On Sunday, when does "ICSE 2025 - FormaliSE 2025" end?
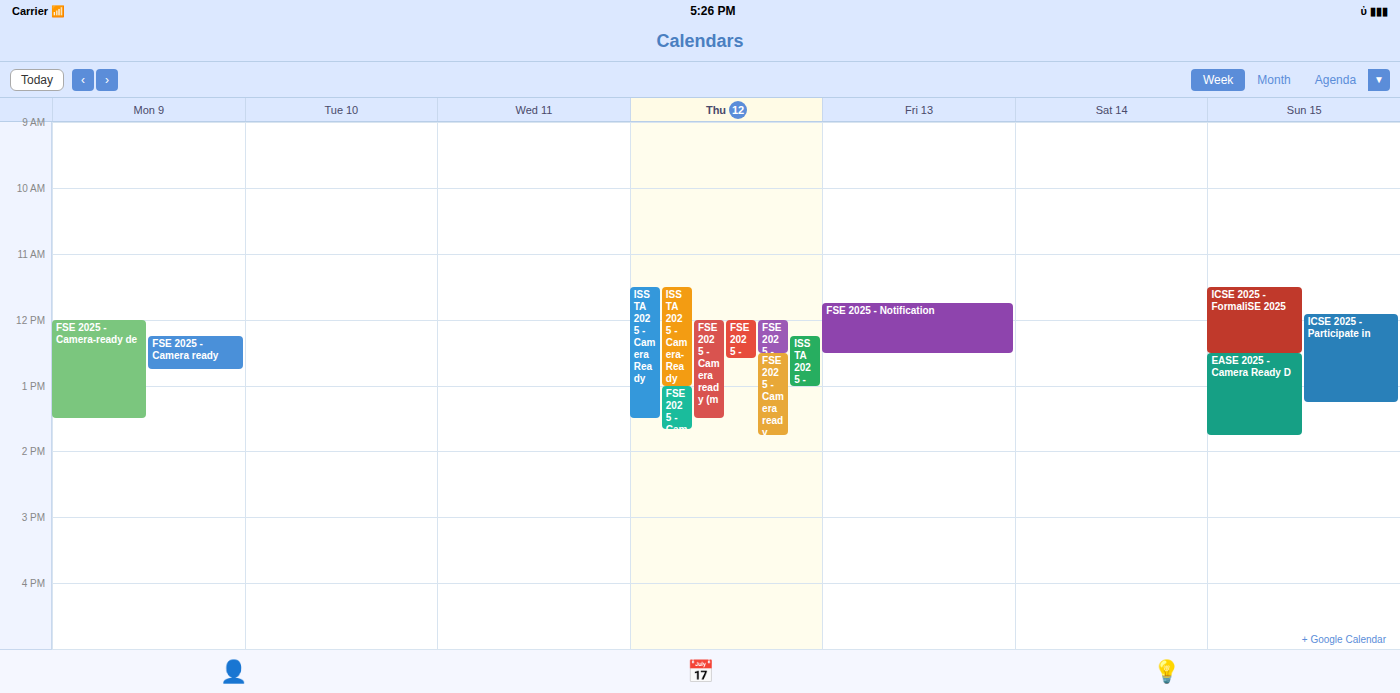
12:30 PM